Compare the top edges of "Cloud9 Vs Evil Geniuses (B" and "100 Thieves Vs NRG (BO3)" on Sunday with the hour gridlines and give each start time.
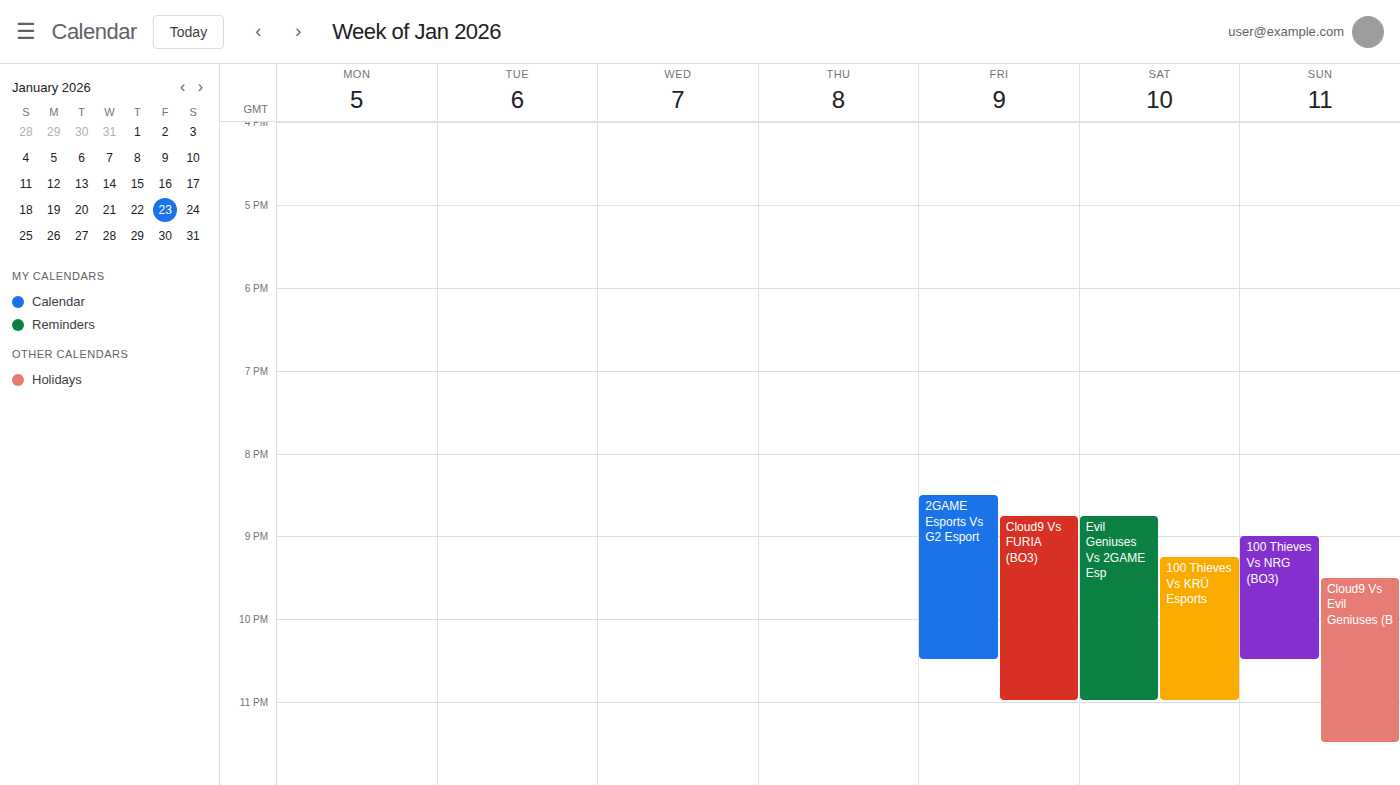
"Cloud9 Vs Evil Geniuses (B": 9:30 PM, halfway between the 9 PM and 10 PM lines. "100 Thieves Vs NRG (BO3)": 9:00 PM, exactly on the 9 PM line.